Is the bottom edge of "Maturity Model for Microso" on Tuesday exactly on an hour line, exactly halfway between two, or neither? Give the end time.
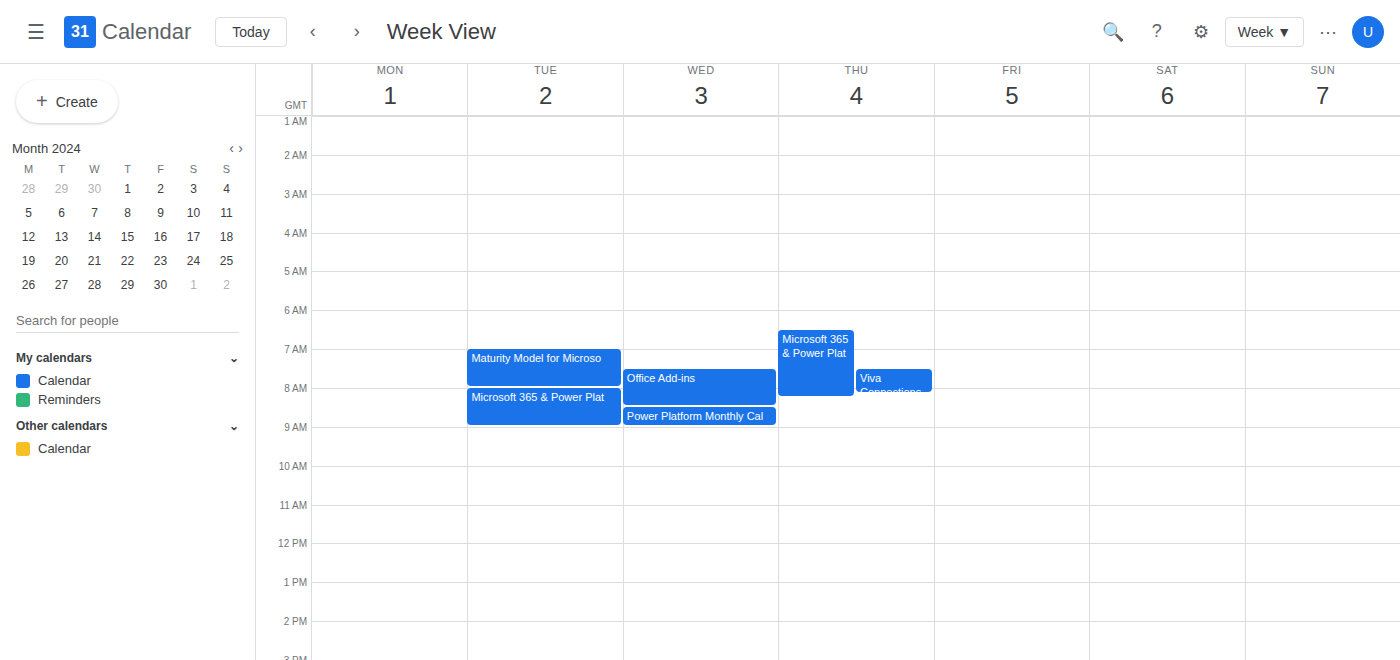
8:00 AM -- exactly on the 8 AM line.